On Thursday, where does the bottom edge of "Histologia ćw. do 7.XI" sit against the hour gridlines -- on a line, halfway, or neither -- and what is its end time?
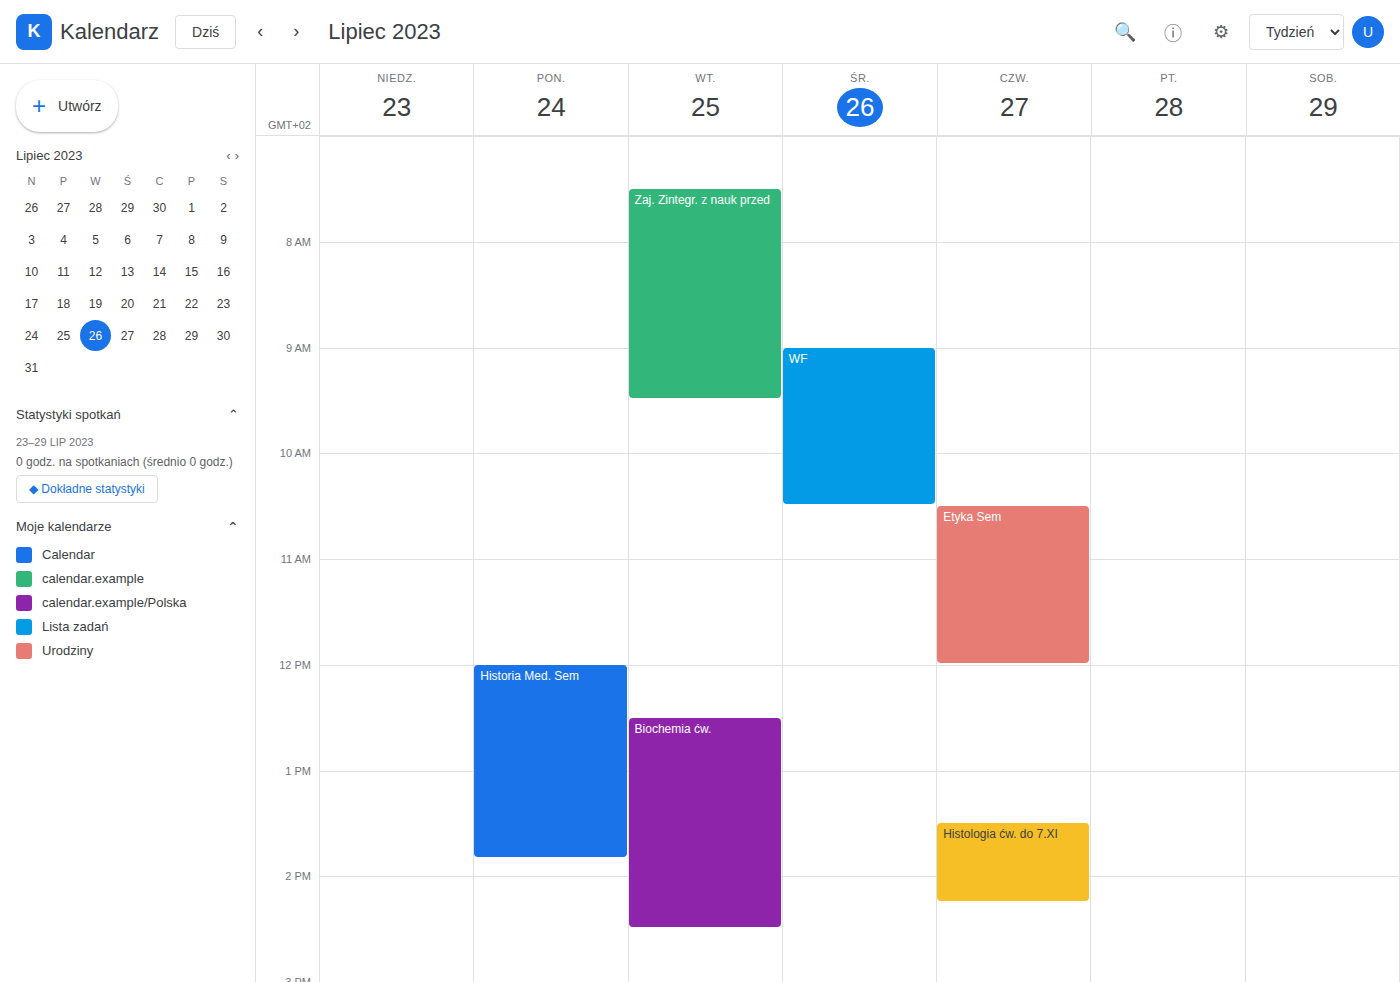
2:15 PM -- neither: a quarter of the way from the 2 PM line to the 3 PM line.